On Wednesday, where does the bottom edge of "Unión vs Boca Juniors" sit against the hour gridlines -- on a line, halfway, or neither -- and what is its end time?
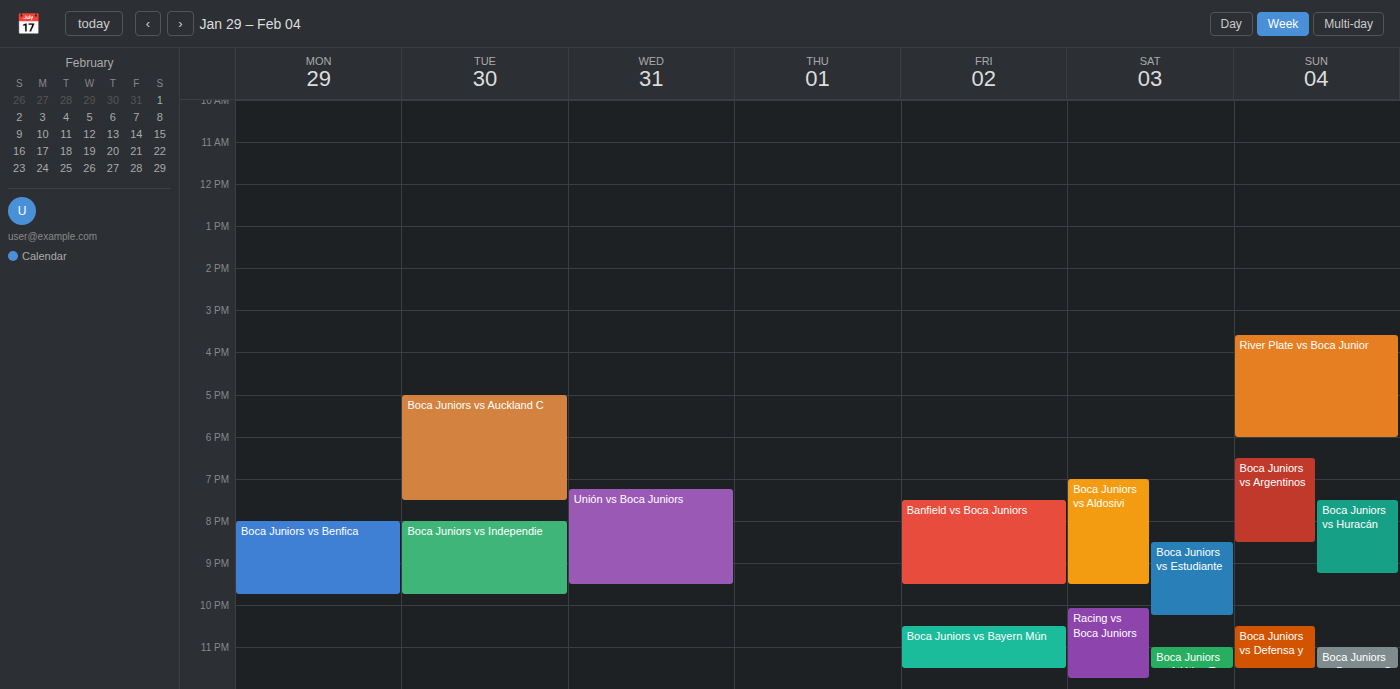
9:30 PM -- halfway between the 9 PM and 10 PM lines.